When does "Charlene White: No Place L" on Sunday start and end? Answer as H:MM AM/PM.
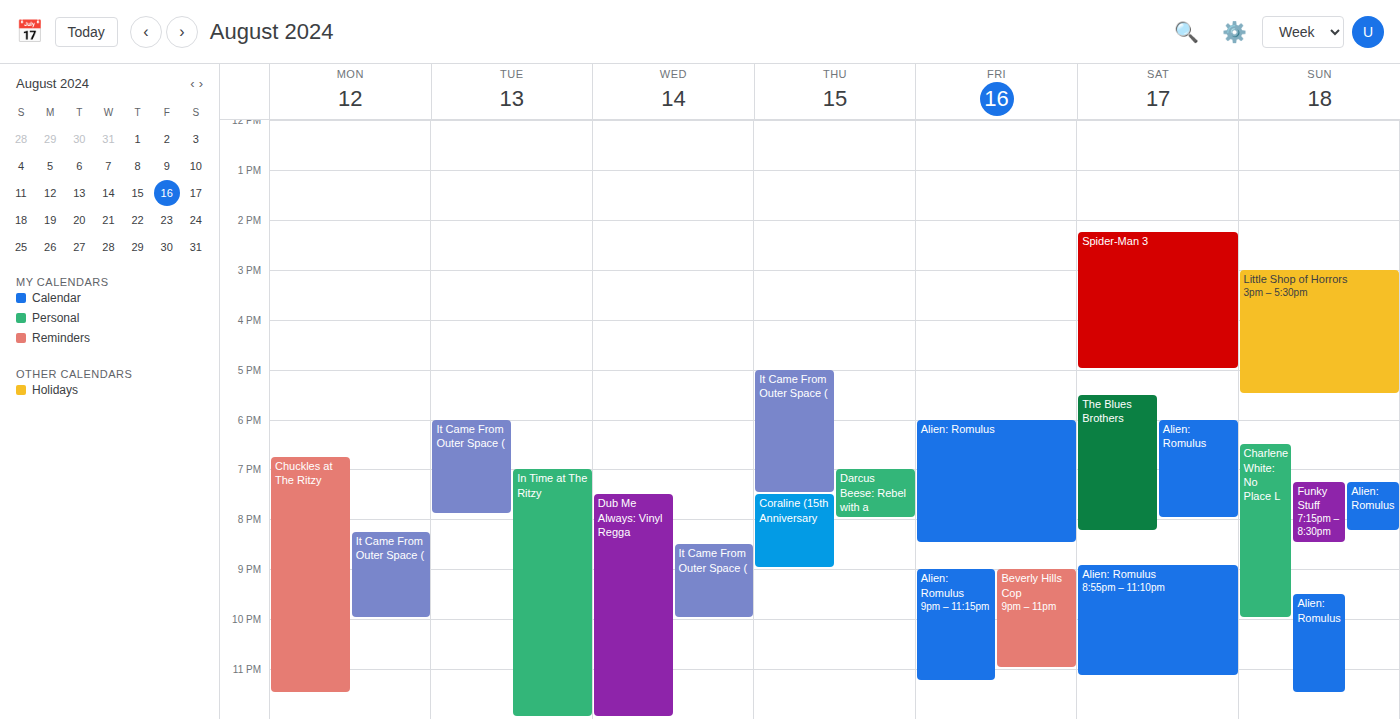
6:30 PM to 10:00 PM